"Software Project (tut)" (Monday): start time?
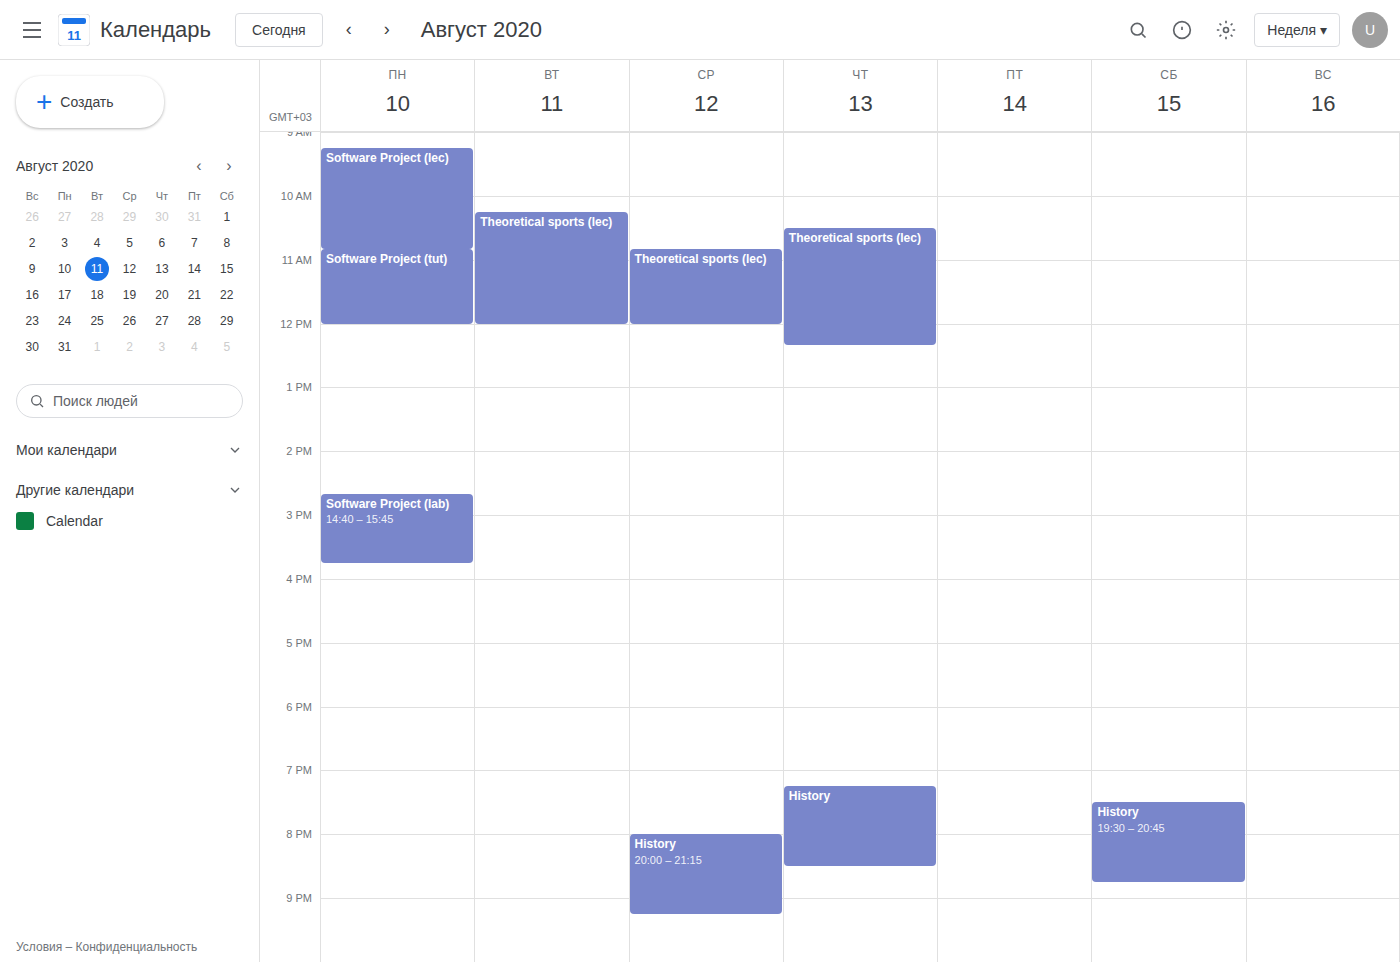
10:50 AM